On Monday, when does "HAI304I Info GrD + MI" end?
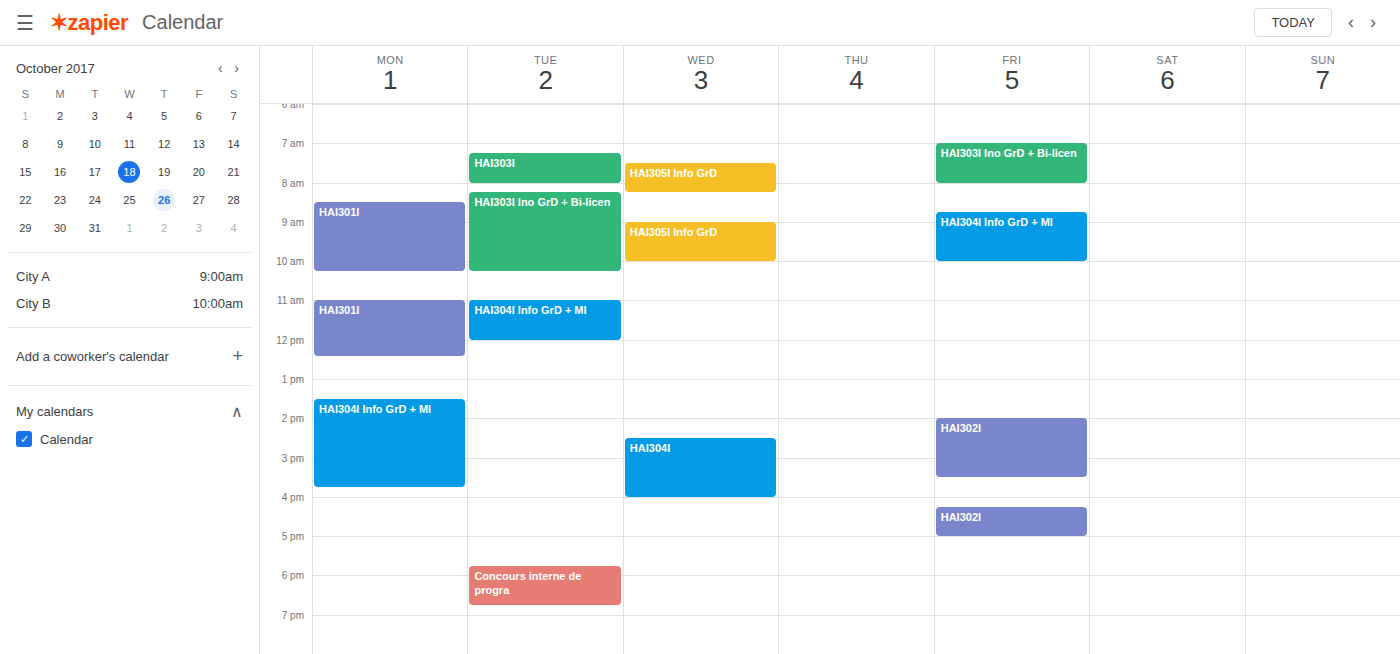
3:45 PM